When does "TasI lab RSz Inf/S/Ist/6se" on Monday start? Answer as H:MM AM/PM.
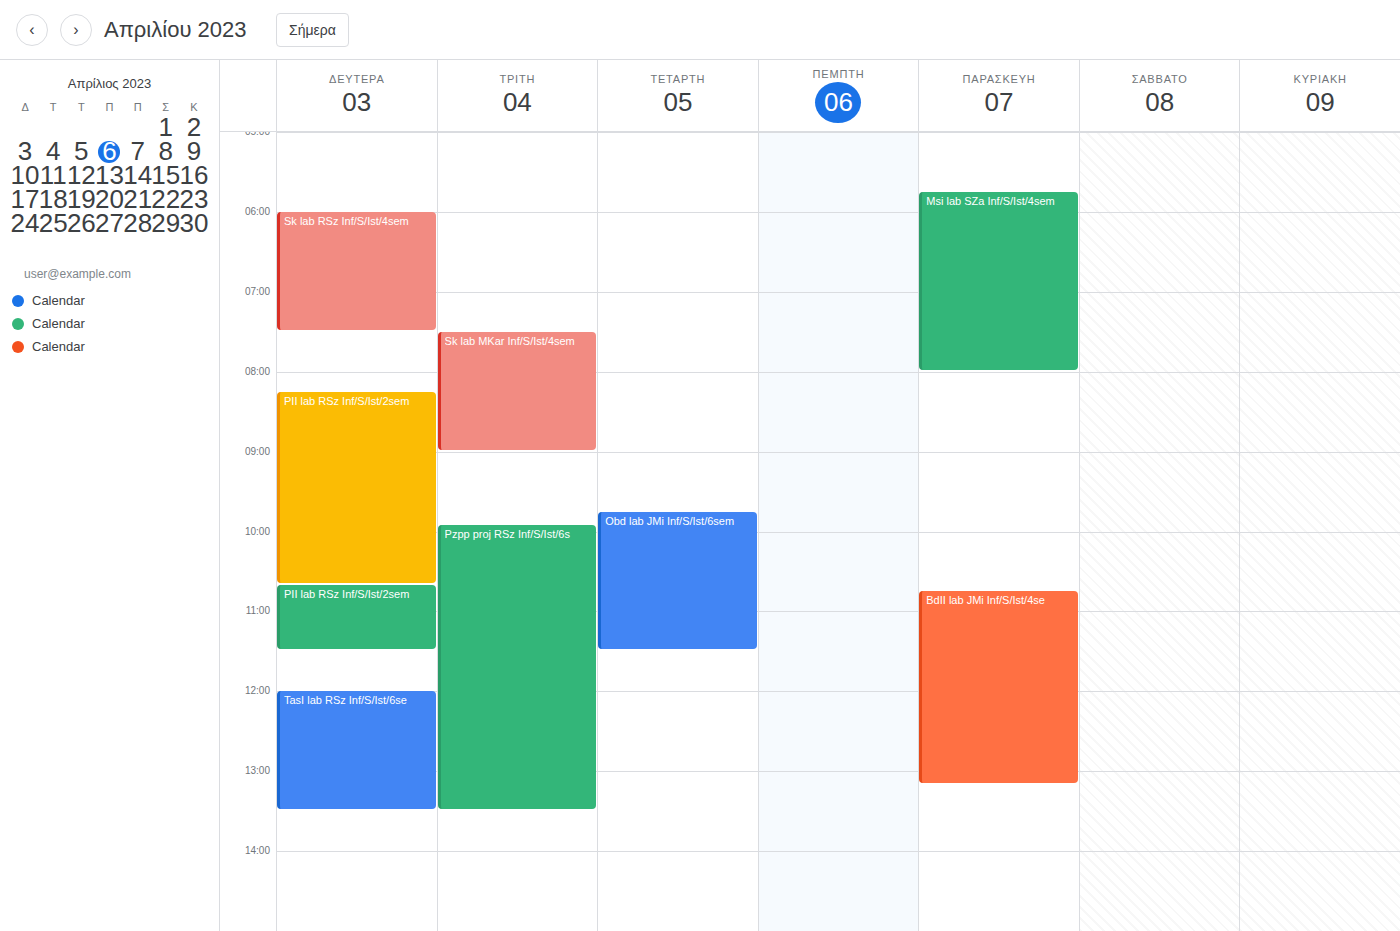
12:00 PM